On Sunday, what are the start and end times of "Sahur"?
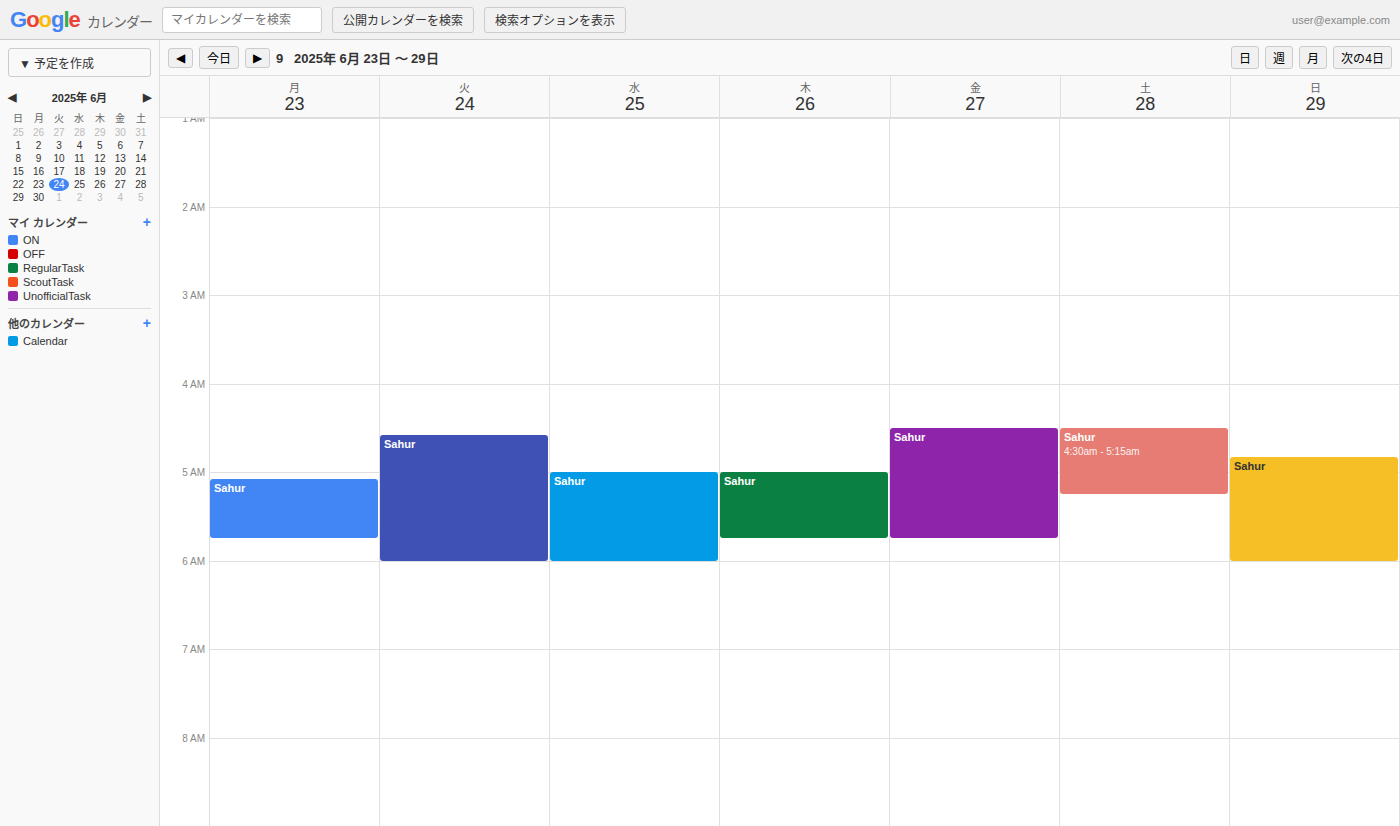
04:50 to 06:00